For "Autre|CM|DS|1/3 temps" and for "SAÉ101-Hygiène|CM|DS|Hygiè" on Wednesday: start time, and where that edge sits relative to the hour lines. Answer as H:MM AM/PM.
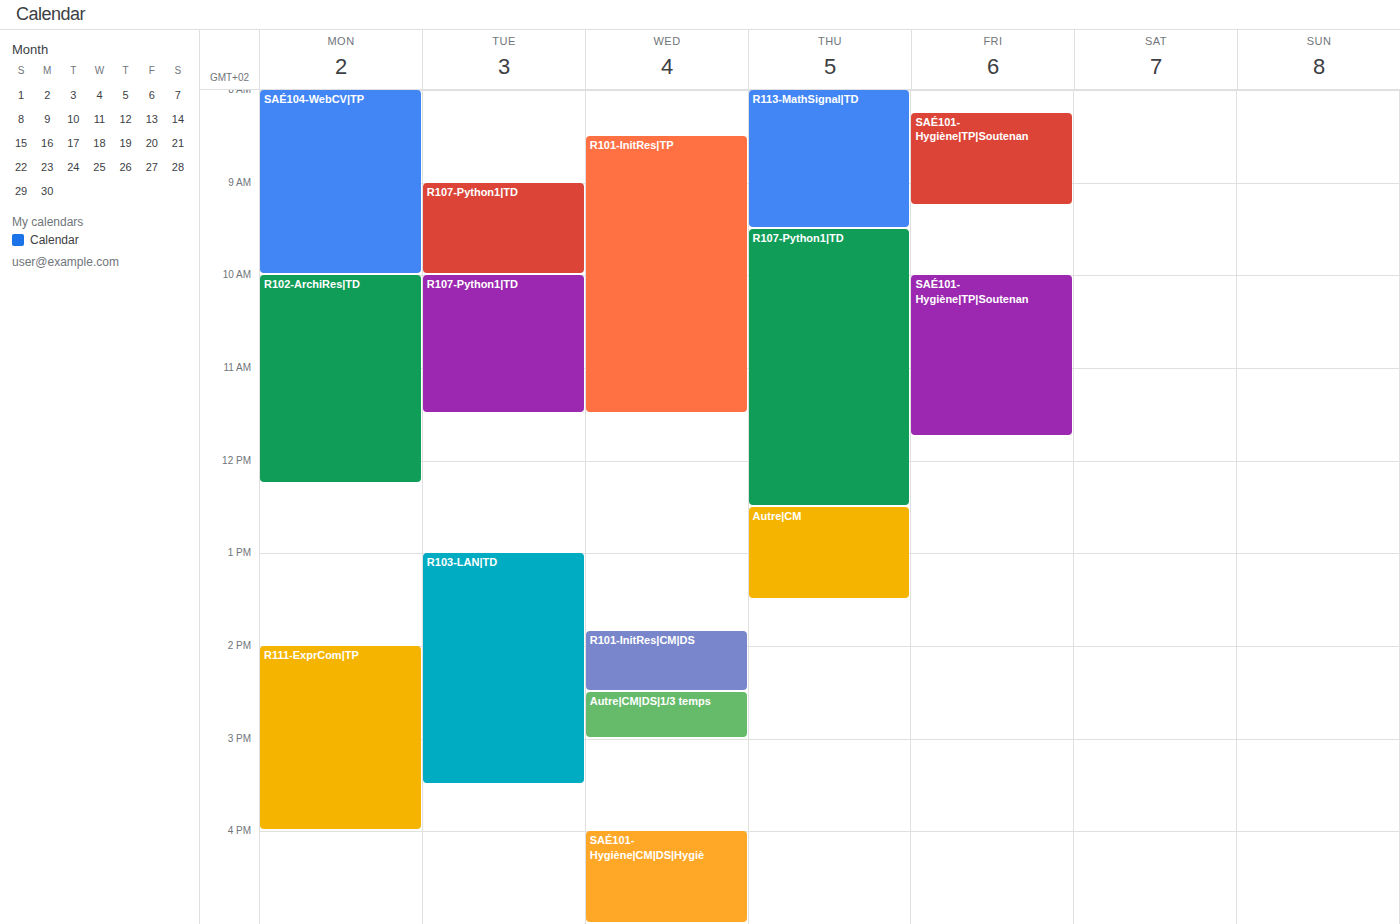
"Autre|CM|DS|1/3 temps": 2:30 PM, halfway between the 2 PM and 3 PM lines. "SAÉ101-Hygiène|CM|DS|Hygiè": 4:00 PM, exactly on the 4 PM line.